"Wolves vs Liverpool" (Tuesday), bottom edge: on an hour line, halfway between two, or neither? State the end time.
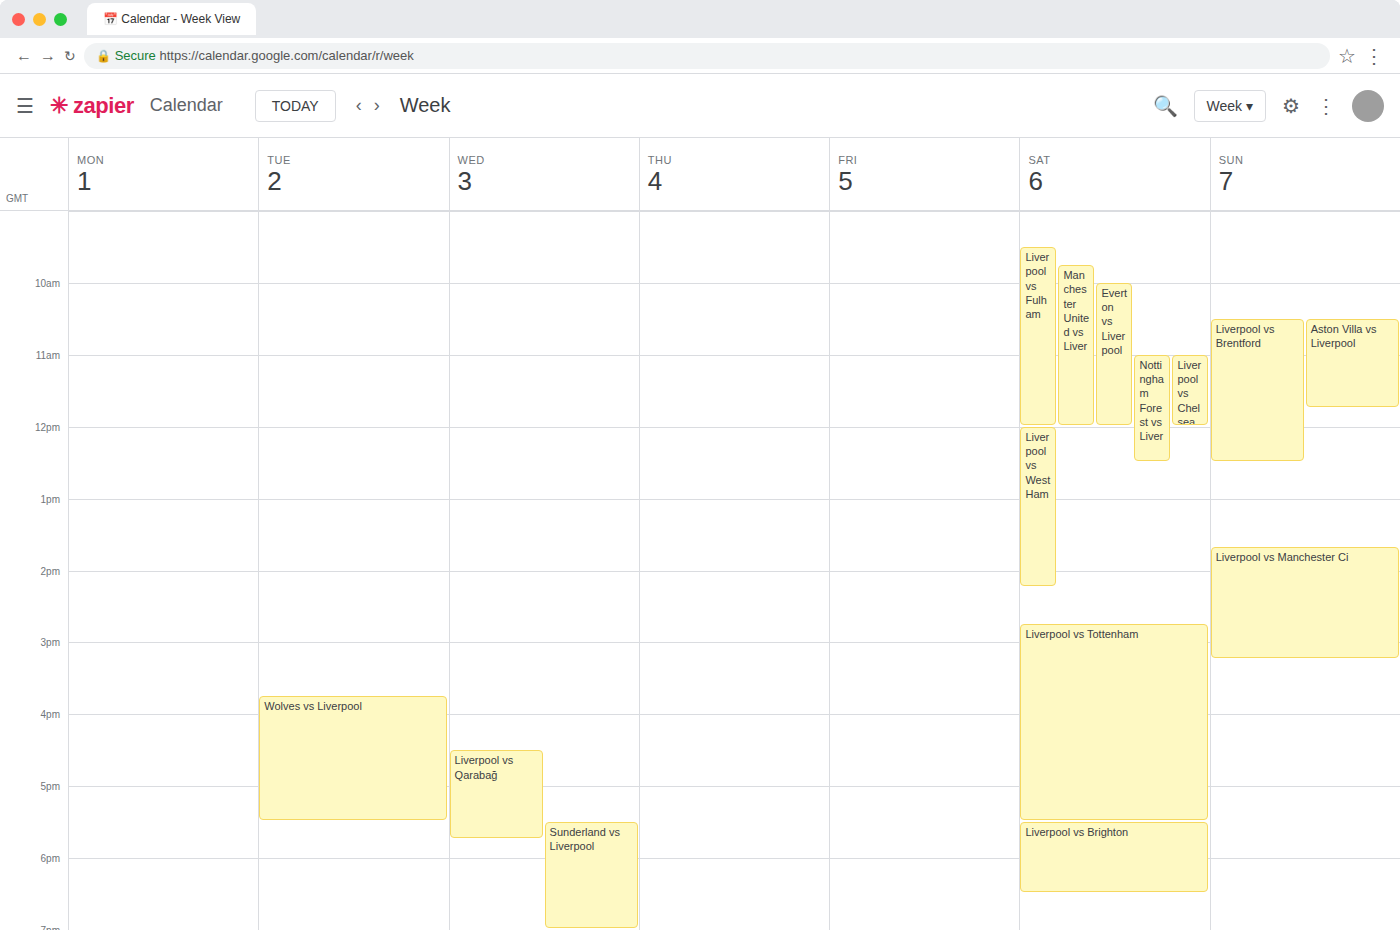
5:30 PM -- halfway between the 5 PM and 6 PM lines.